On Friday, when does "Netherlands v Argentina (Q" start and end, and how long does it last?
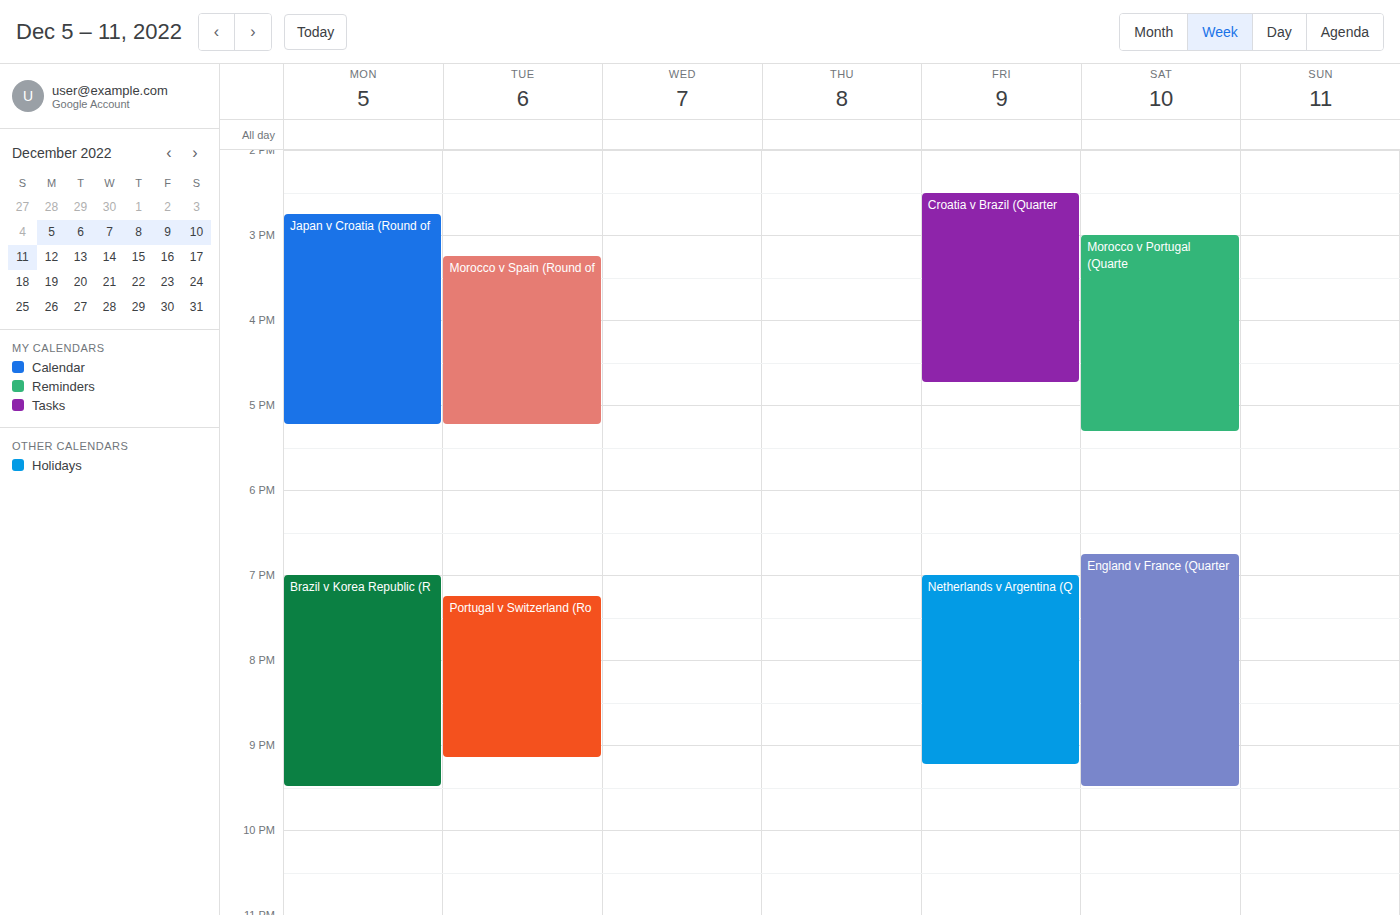
7:00 PM to 9:15 PM, 2 hours 15 minutes